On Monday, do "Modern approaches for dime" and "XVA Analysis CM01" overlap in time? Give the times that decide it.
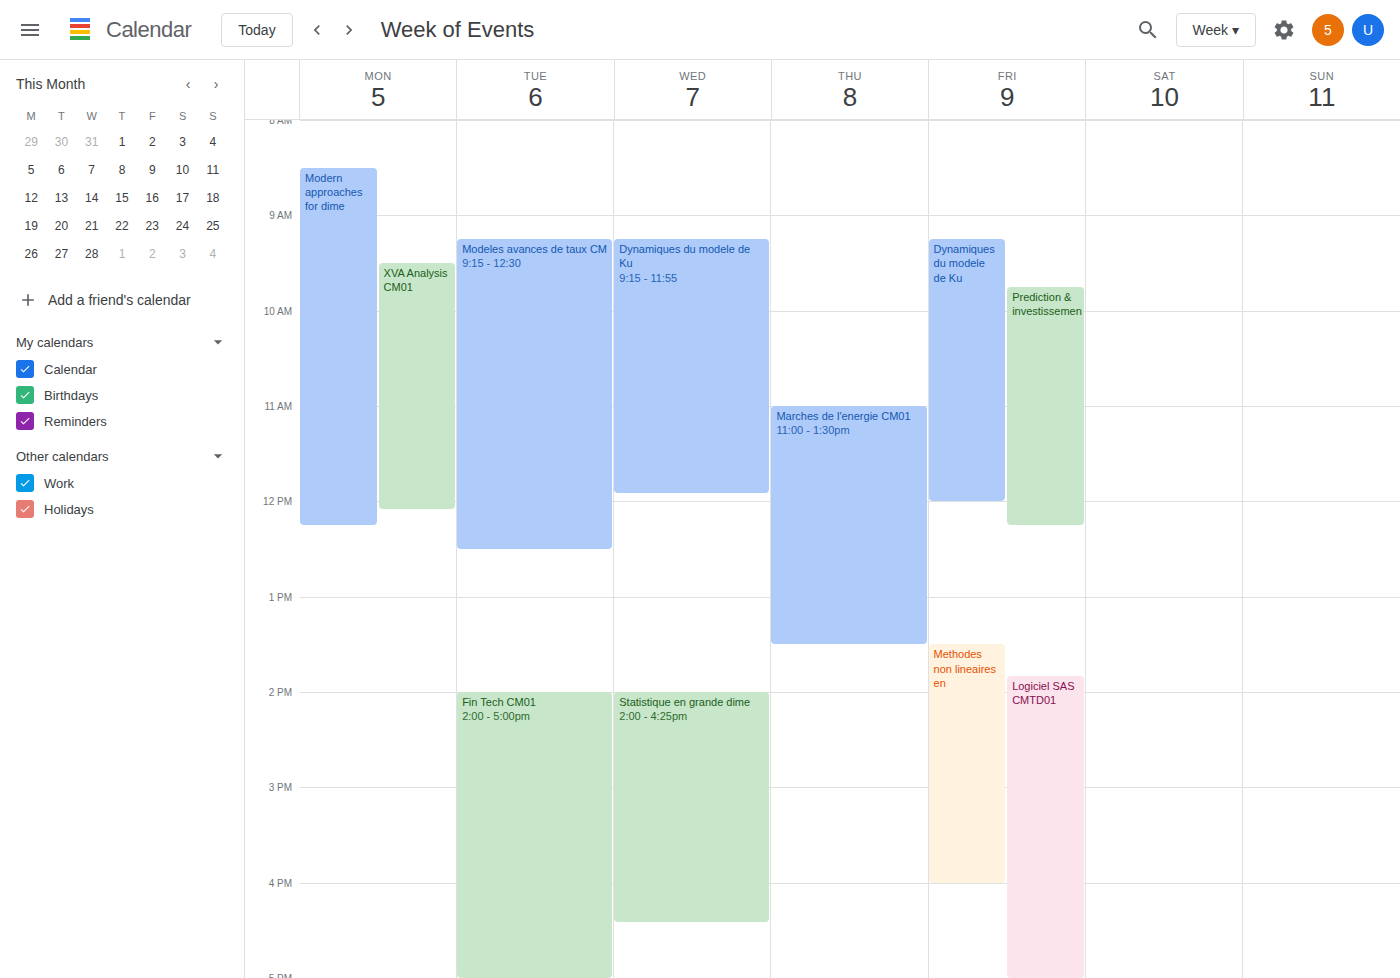
"XVA Analysis CM01" runs 9:30 AM to 12:05 PM, inside "Modern approaches for dime" -- they overlap.